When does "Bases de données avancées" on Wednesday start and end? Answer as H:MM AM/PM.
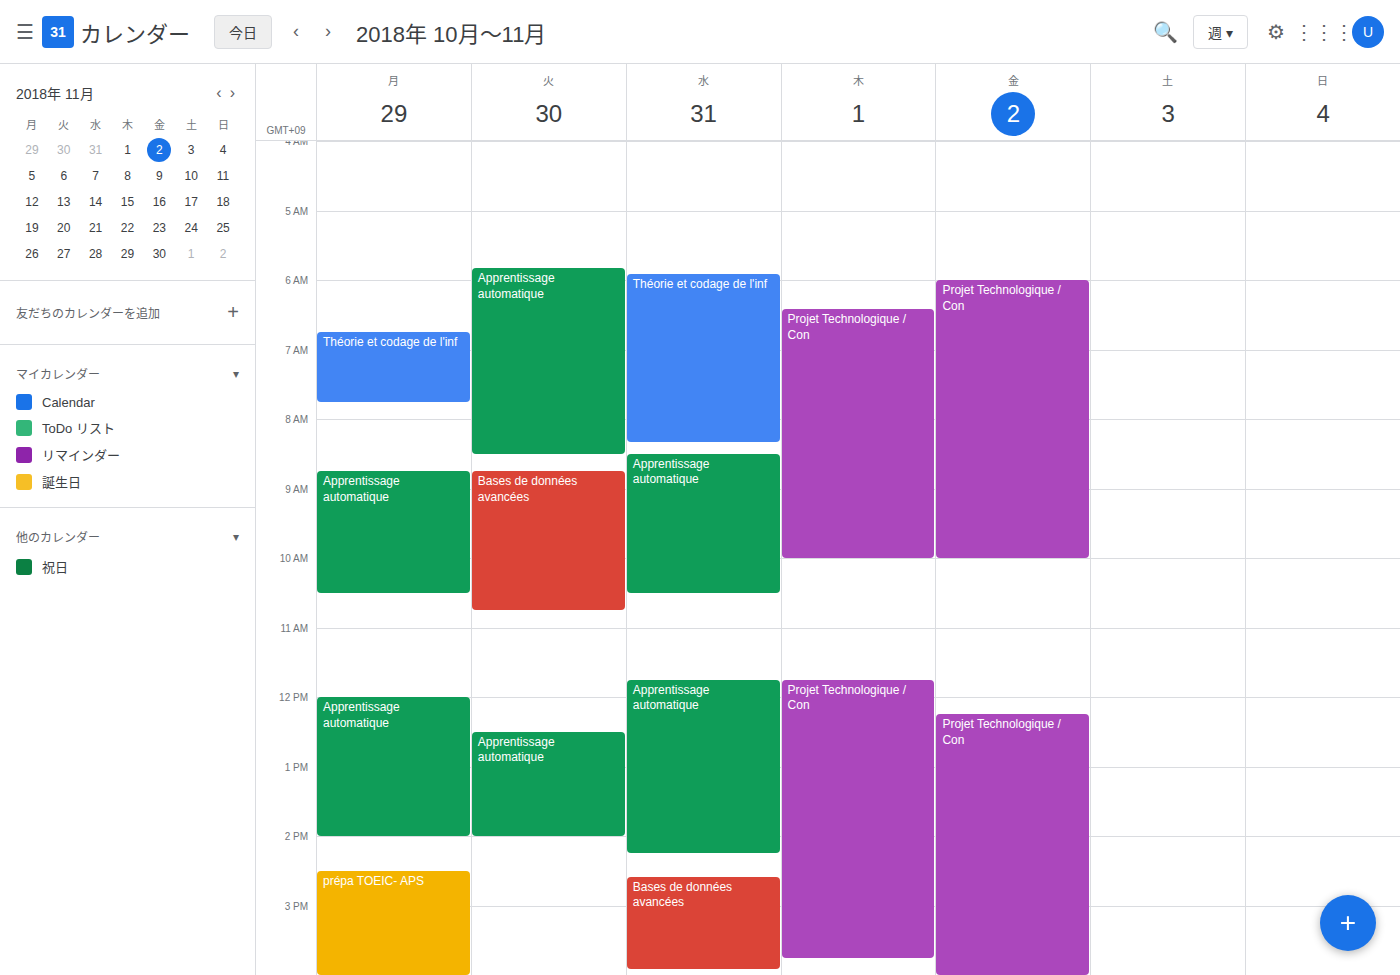
2:35 PM to 3:55 PM